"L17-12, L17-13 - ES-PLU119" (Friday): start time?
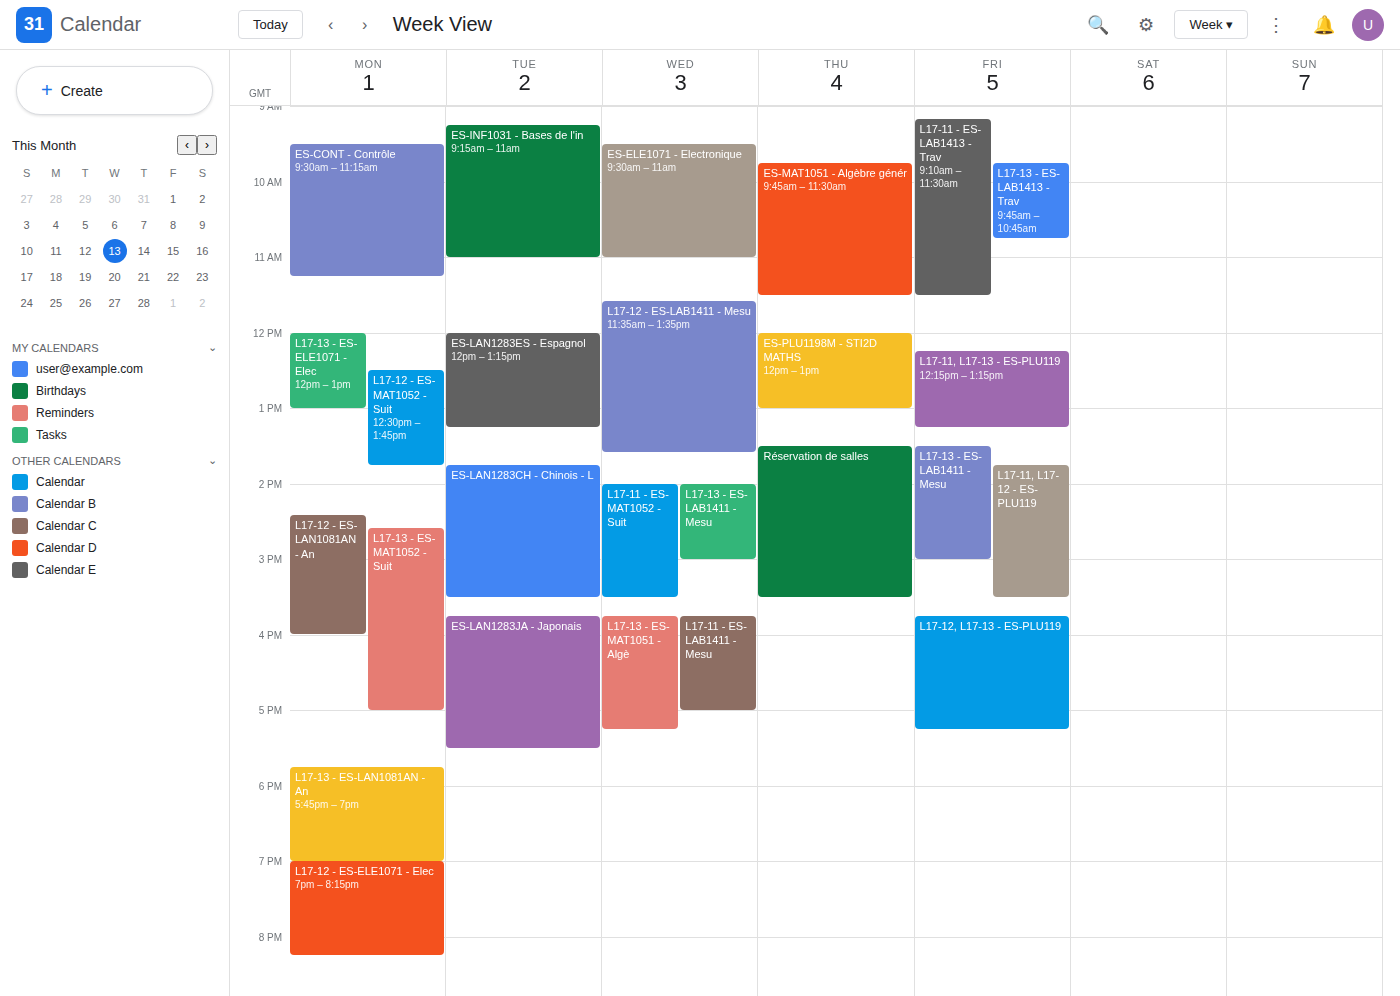
3:45 PM